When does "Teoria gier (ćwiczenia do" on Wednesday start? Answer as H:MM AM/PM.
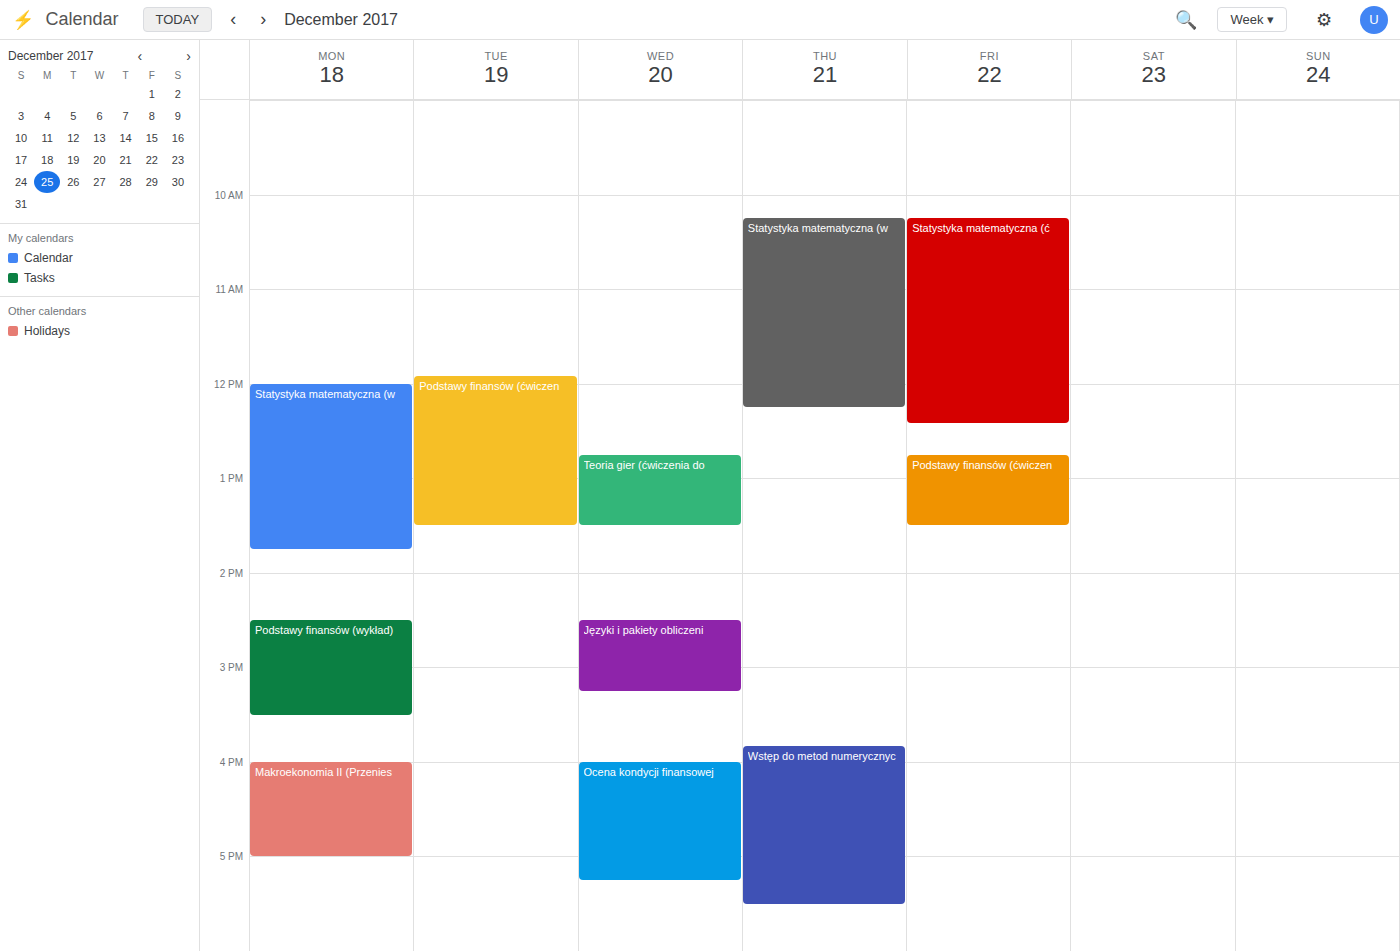
12:45 PM